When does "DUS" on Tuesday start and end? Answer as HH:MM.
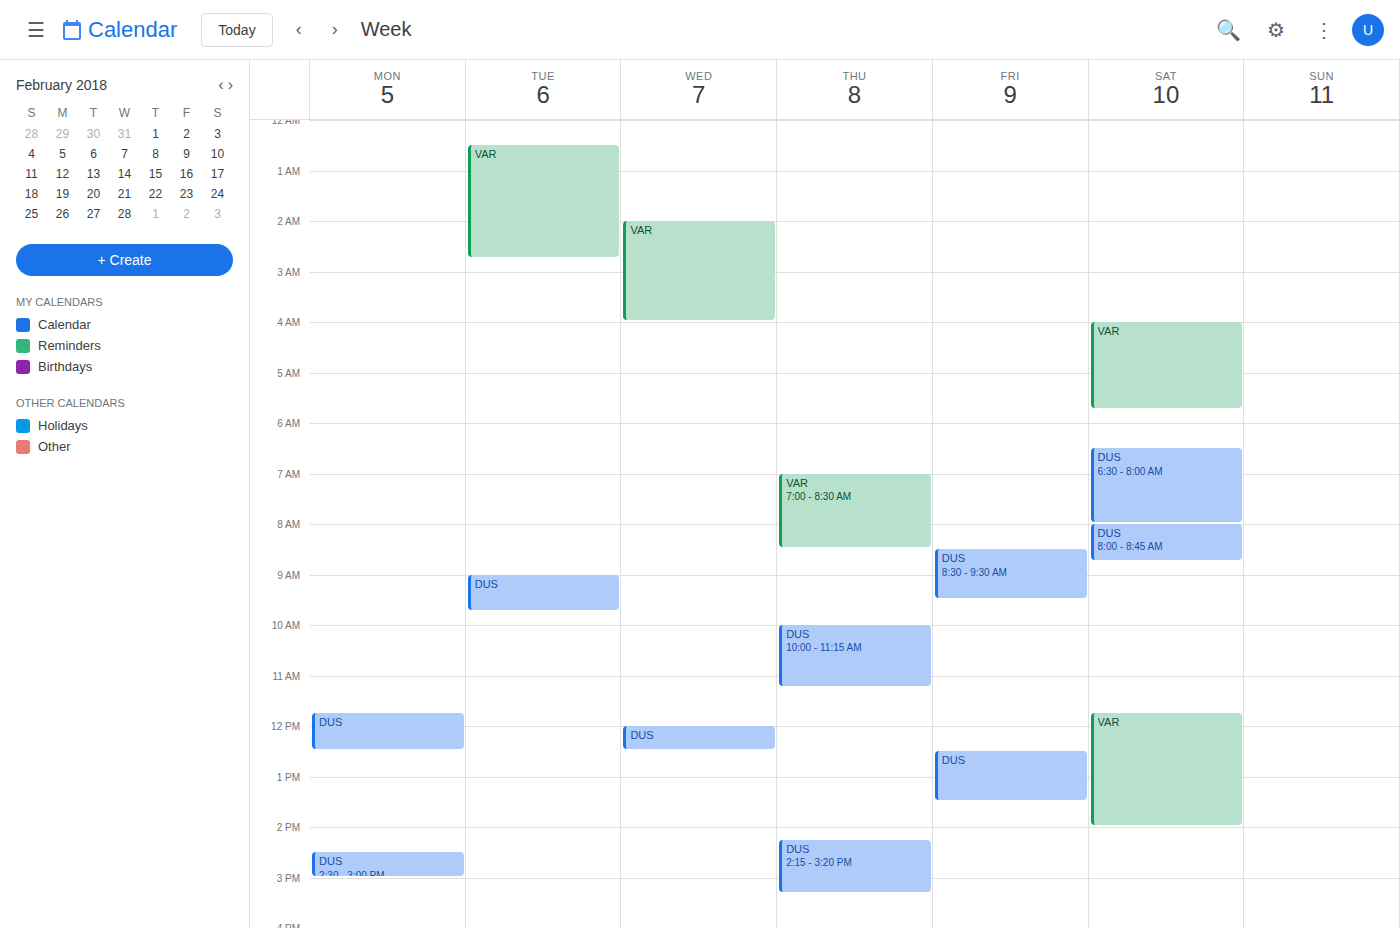
09:00 to 09:45